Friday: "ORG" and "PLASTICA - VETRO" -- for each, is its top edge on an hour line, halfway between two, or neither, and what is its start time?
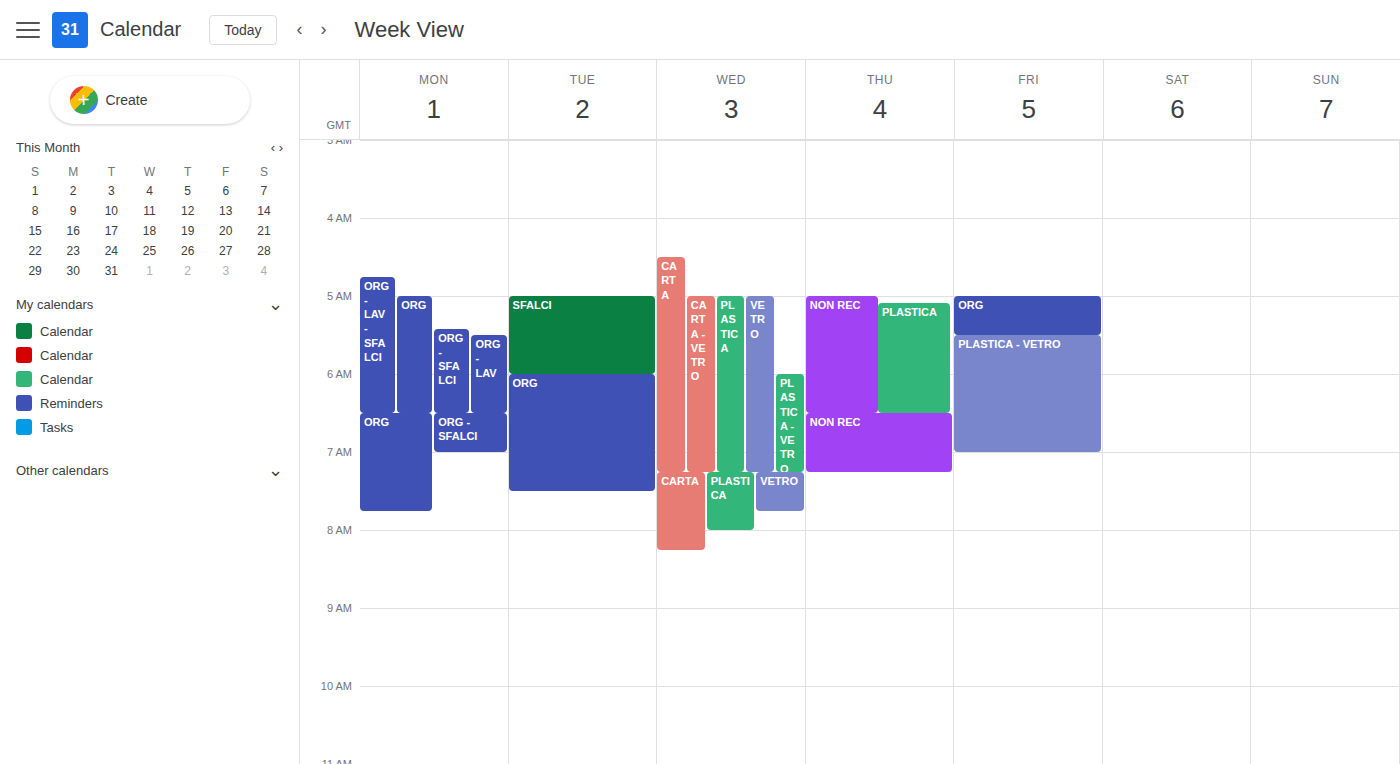
"ORG": 5:00 AM, exactly on the 5 AM line. "PLASTICA - VETRO": 5:30 AM, halfway between the 5 AM and 6 AM lines.